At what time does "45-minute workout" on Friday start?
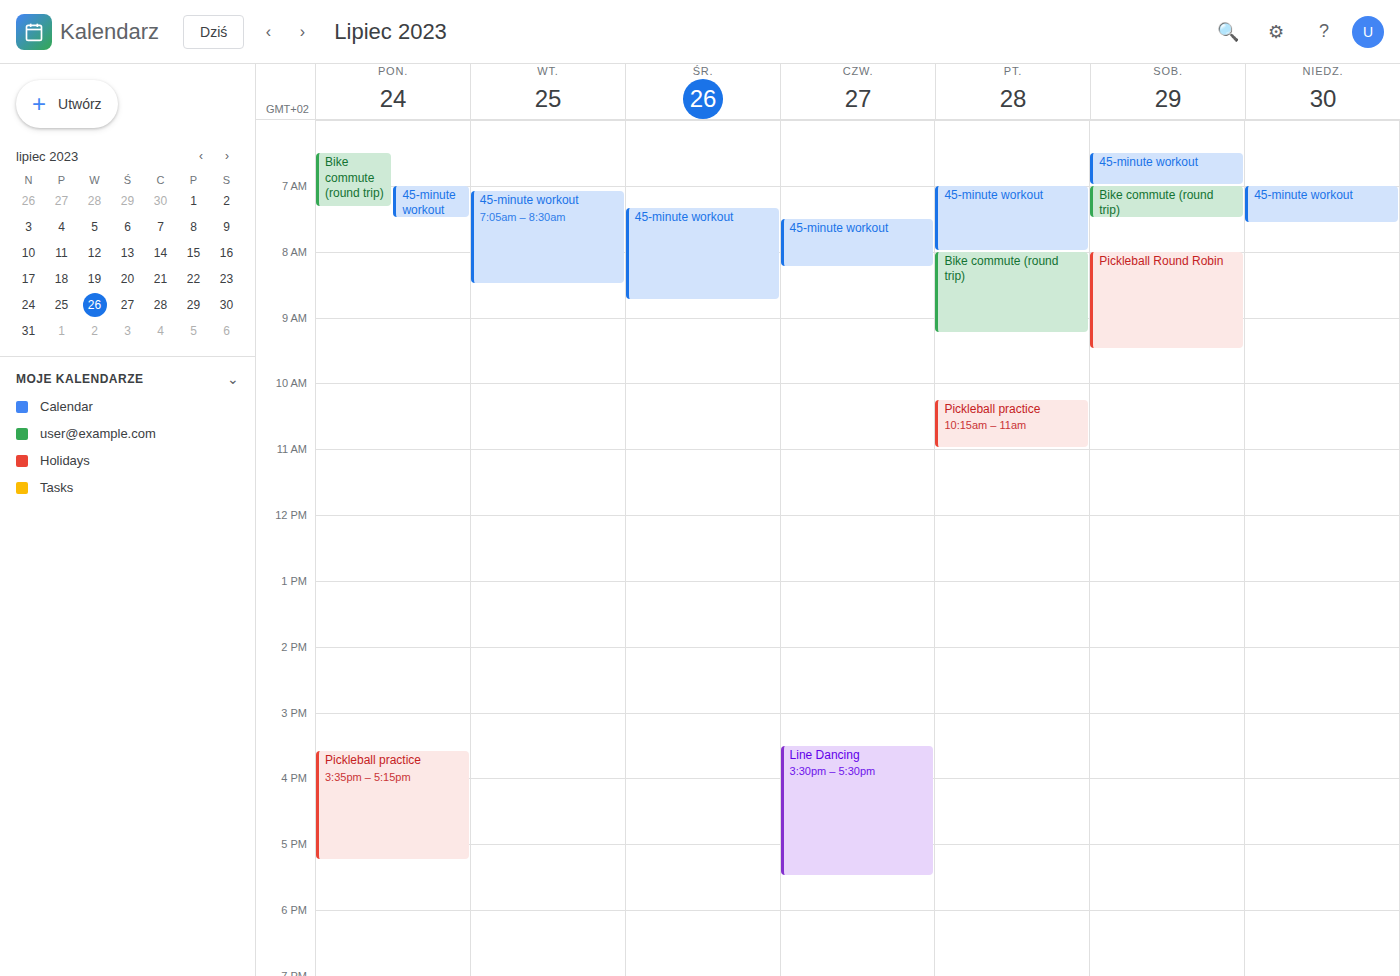
7:00 AM